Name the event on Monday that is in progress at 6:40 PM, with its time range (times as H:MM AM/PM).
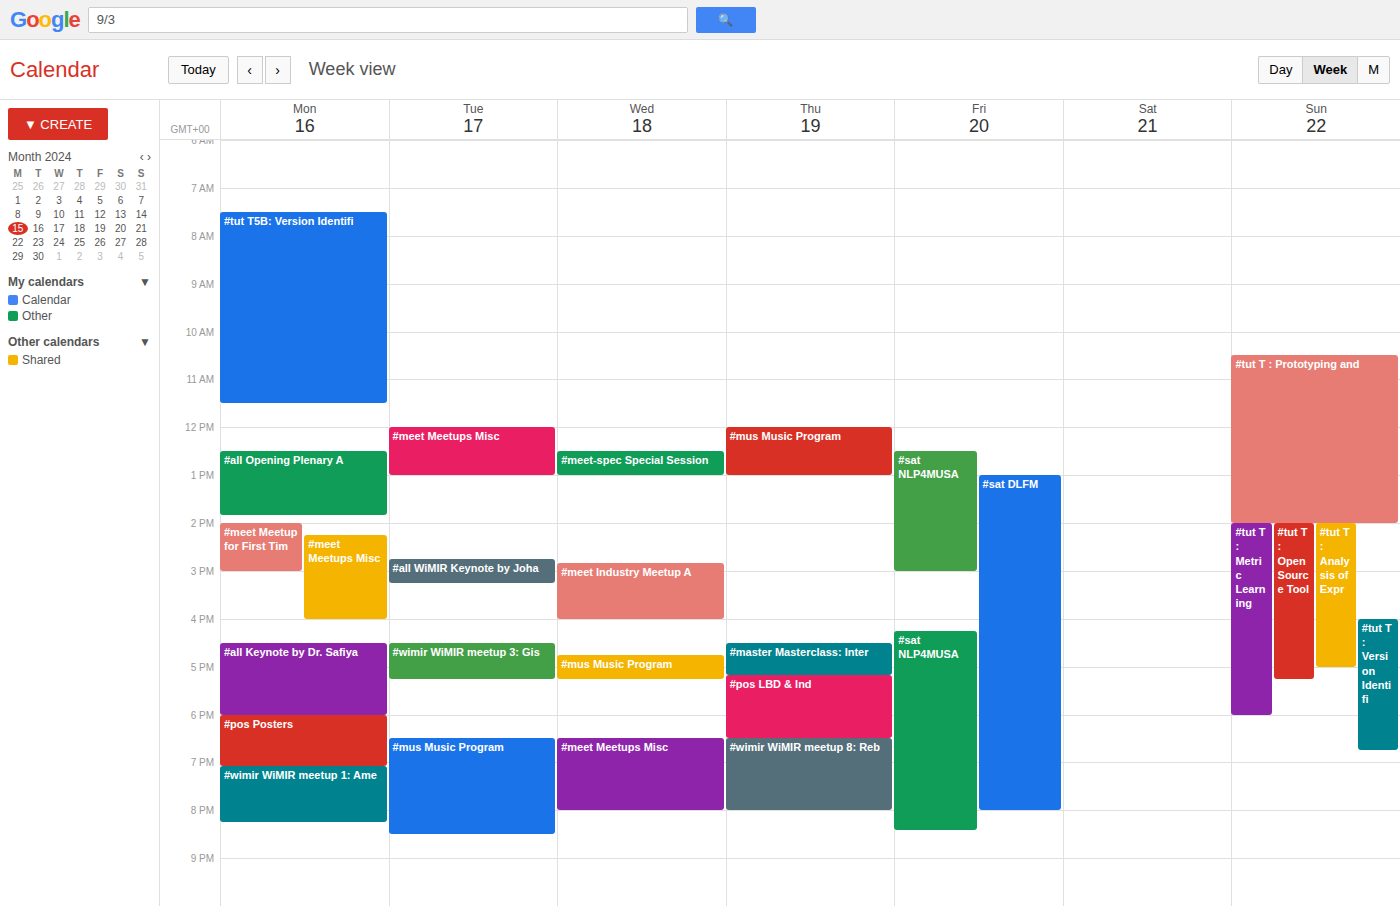
"#pos Posters", 6:00 PM to 7:05 PM